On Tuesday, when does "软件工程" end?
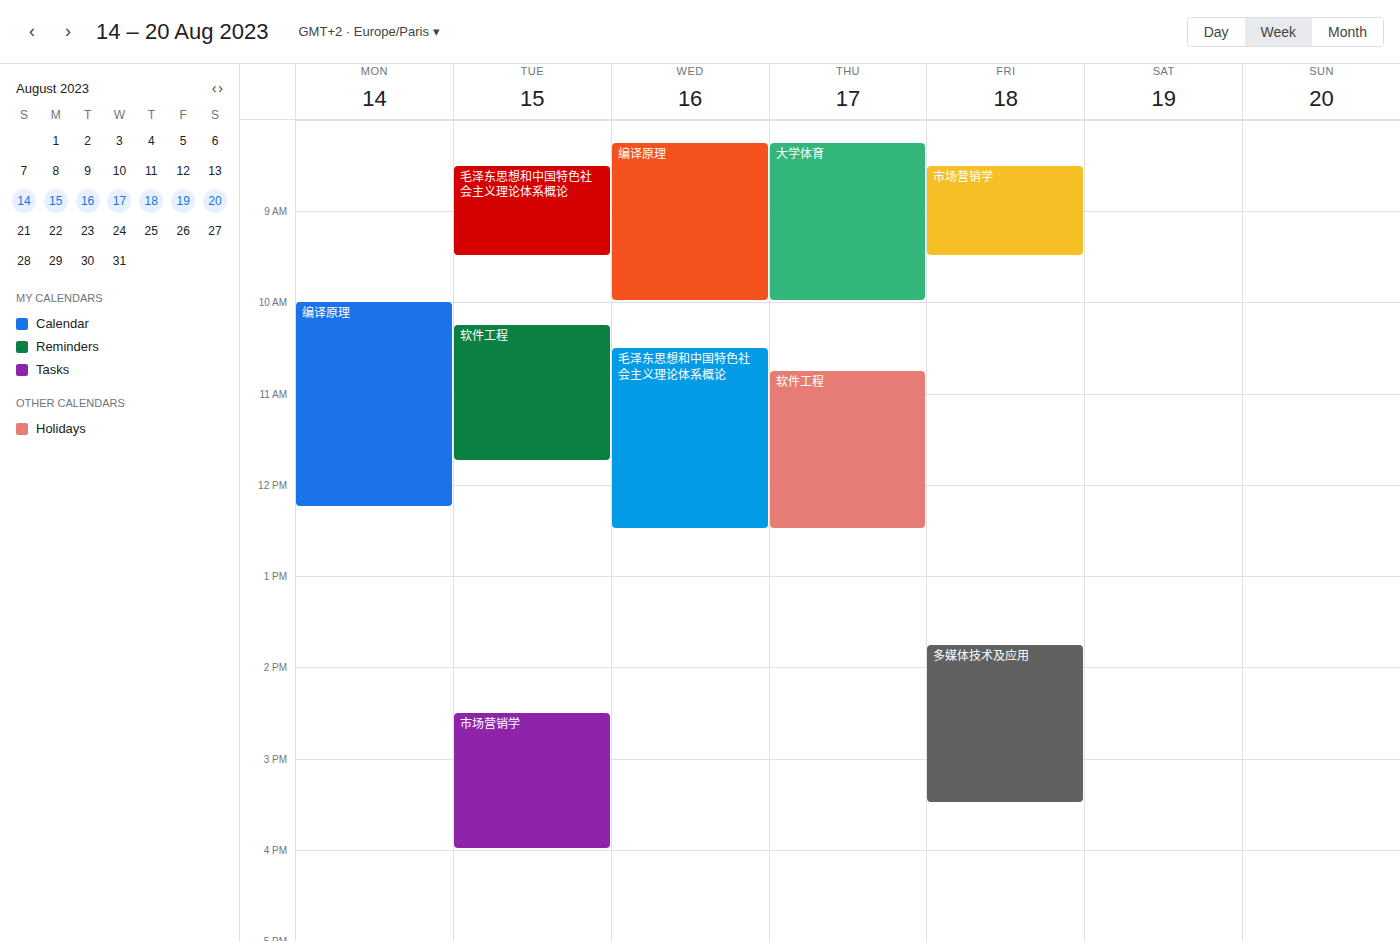
11:45 AM